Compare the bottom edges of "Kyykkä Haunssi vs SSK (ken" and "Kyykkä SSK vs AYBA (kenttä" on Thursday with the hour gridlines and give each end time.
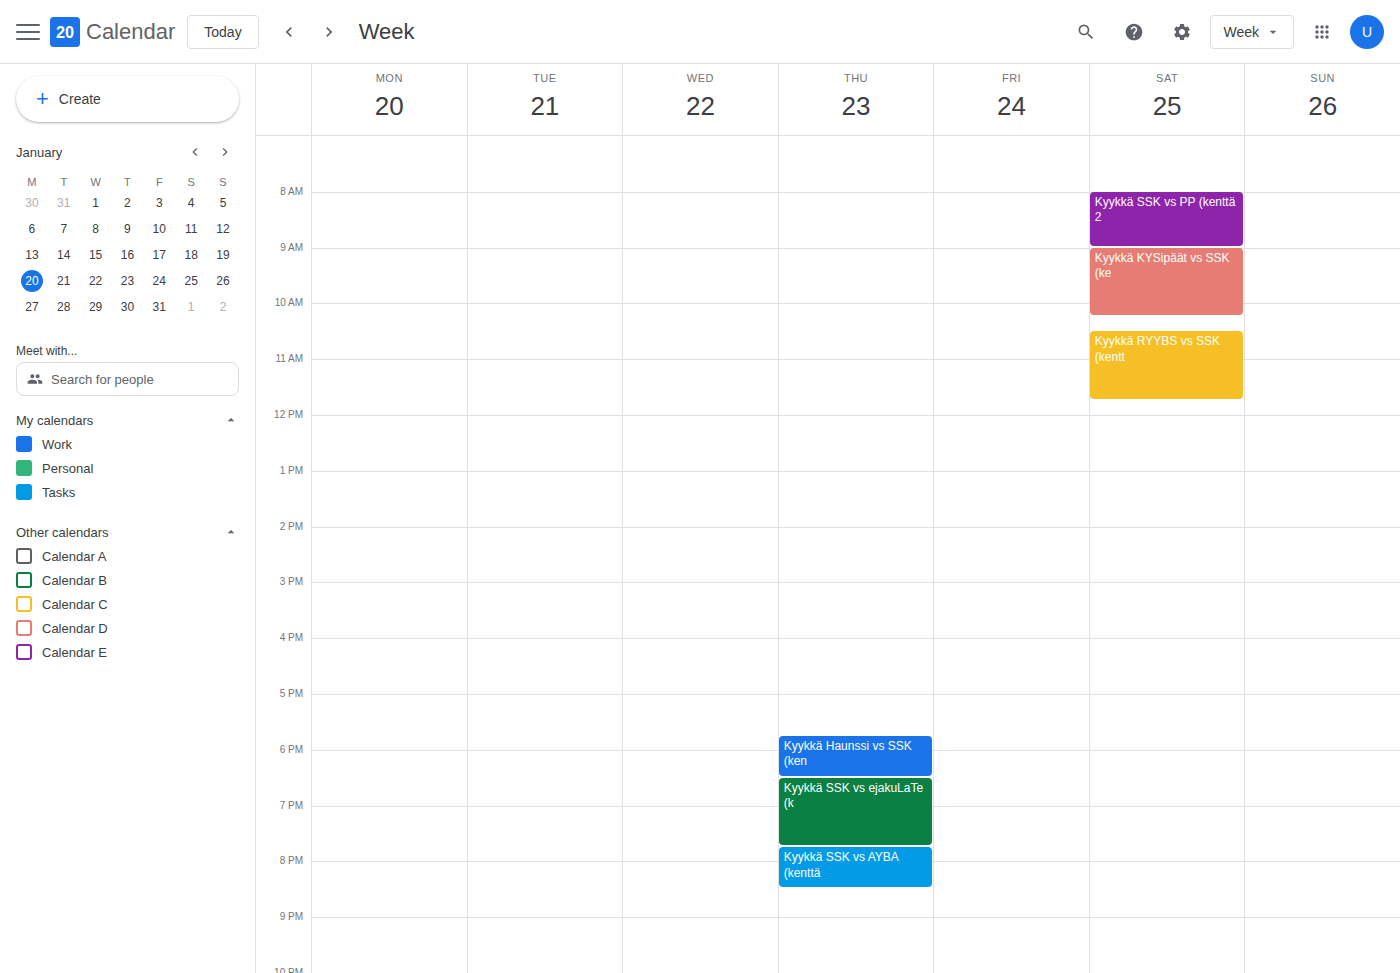
"Kyykkä Haunssi vs SSK (ken": 6:30 PM, halfway between the 6 PM and 7 PM lines. "Kyykkä SSK vs AYBA (kenttä": 8:30 PM, halfway between the 8 PM and 9 PM lines.